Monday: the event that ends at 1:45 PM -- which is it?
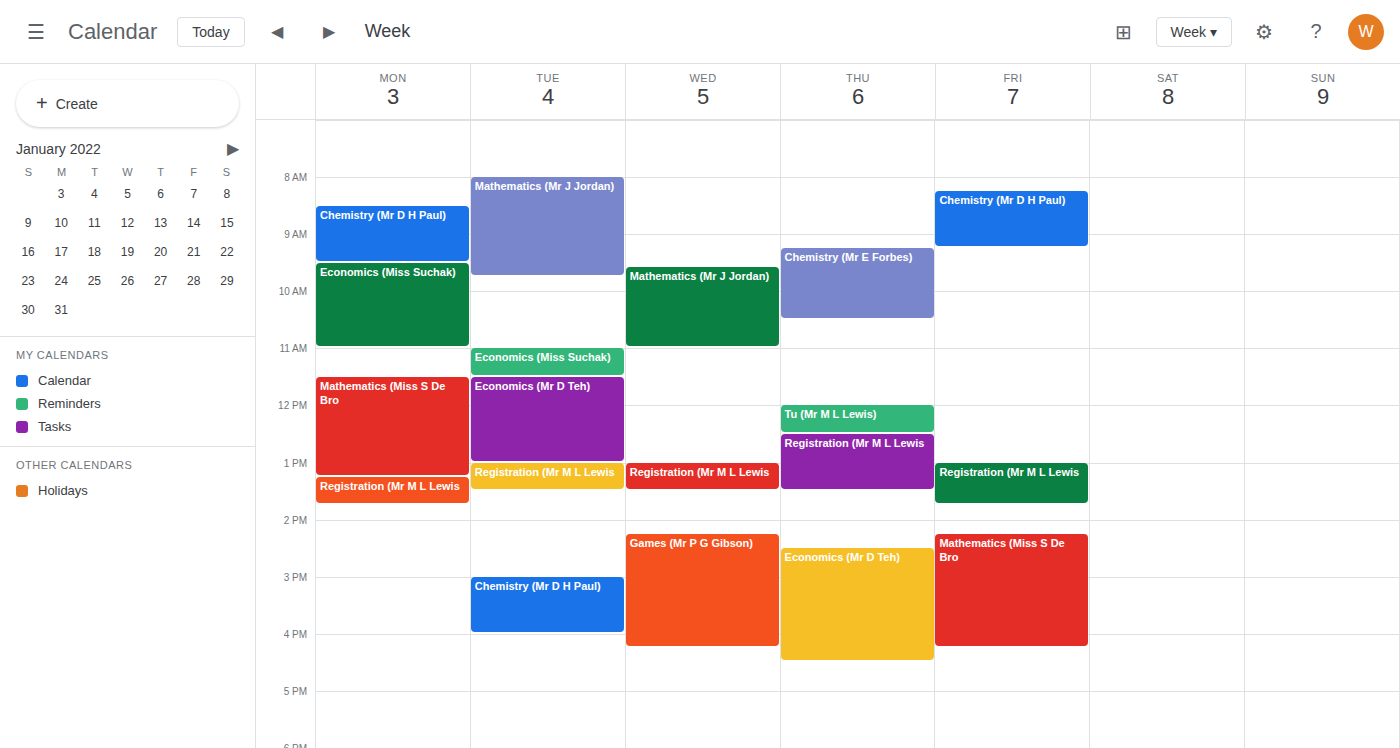
"Registration (Mr M L Lewis"